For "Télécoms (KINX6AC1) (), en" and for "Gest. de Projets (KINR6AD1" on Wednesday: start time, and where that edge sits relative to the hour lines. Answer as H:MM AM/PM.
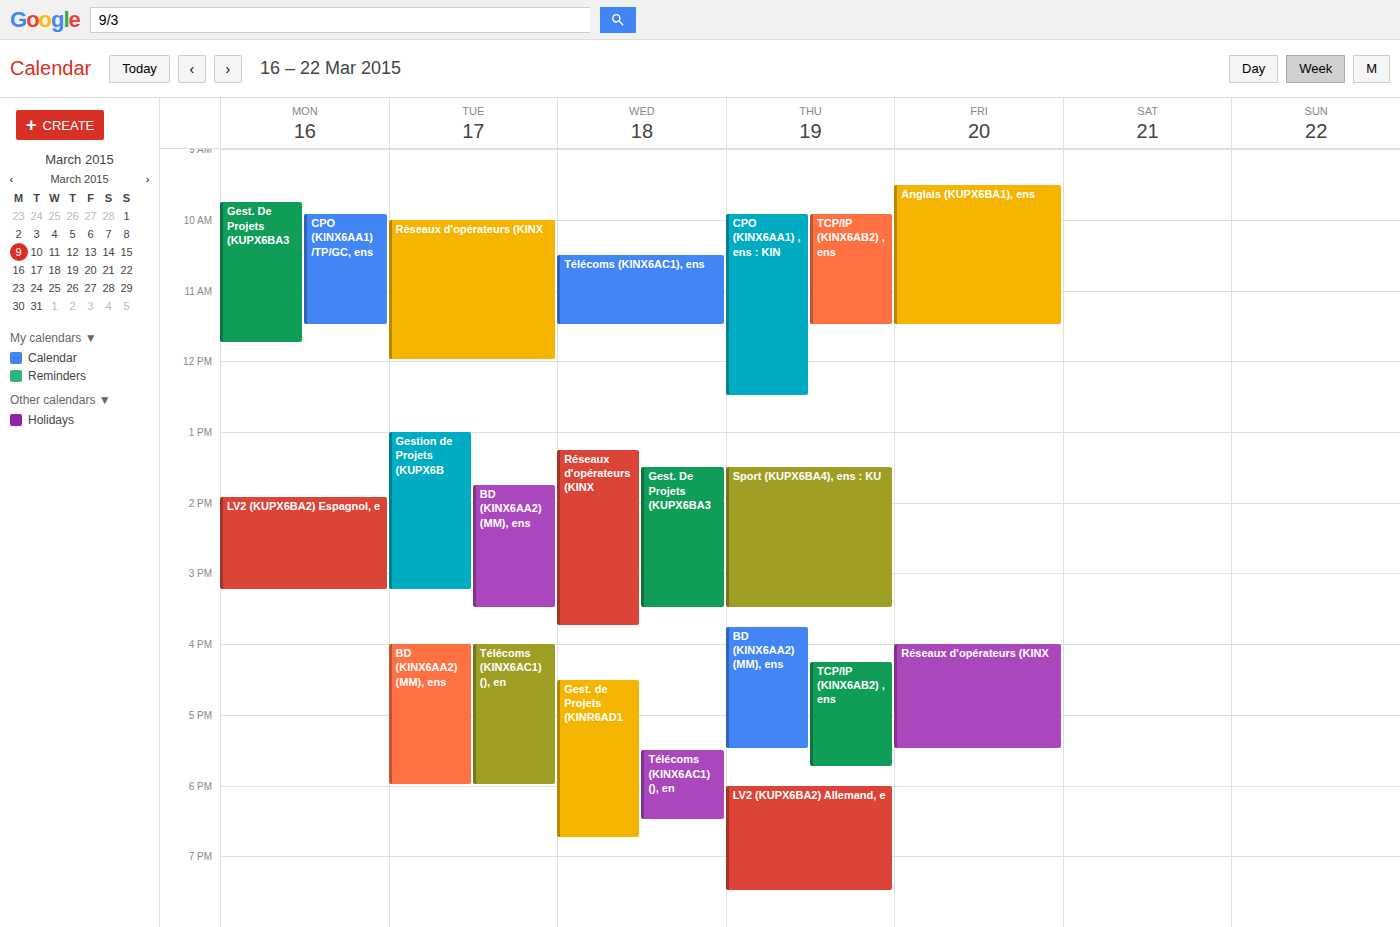
"Télécoms (KINX6AC1) (), en": 5:30 PM, halfway between the 5 PM and 6 PM lines. "Gest. de Projets (KINR6AD1": 4:30 PM, halfway between the 4 PM and 5 PM lines.